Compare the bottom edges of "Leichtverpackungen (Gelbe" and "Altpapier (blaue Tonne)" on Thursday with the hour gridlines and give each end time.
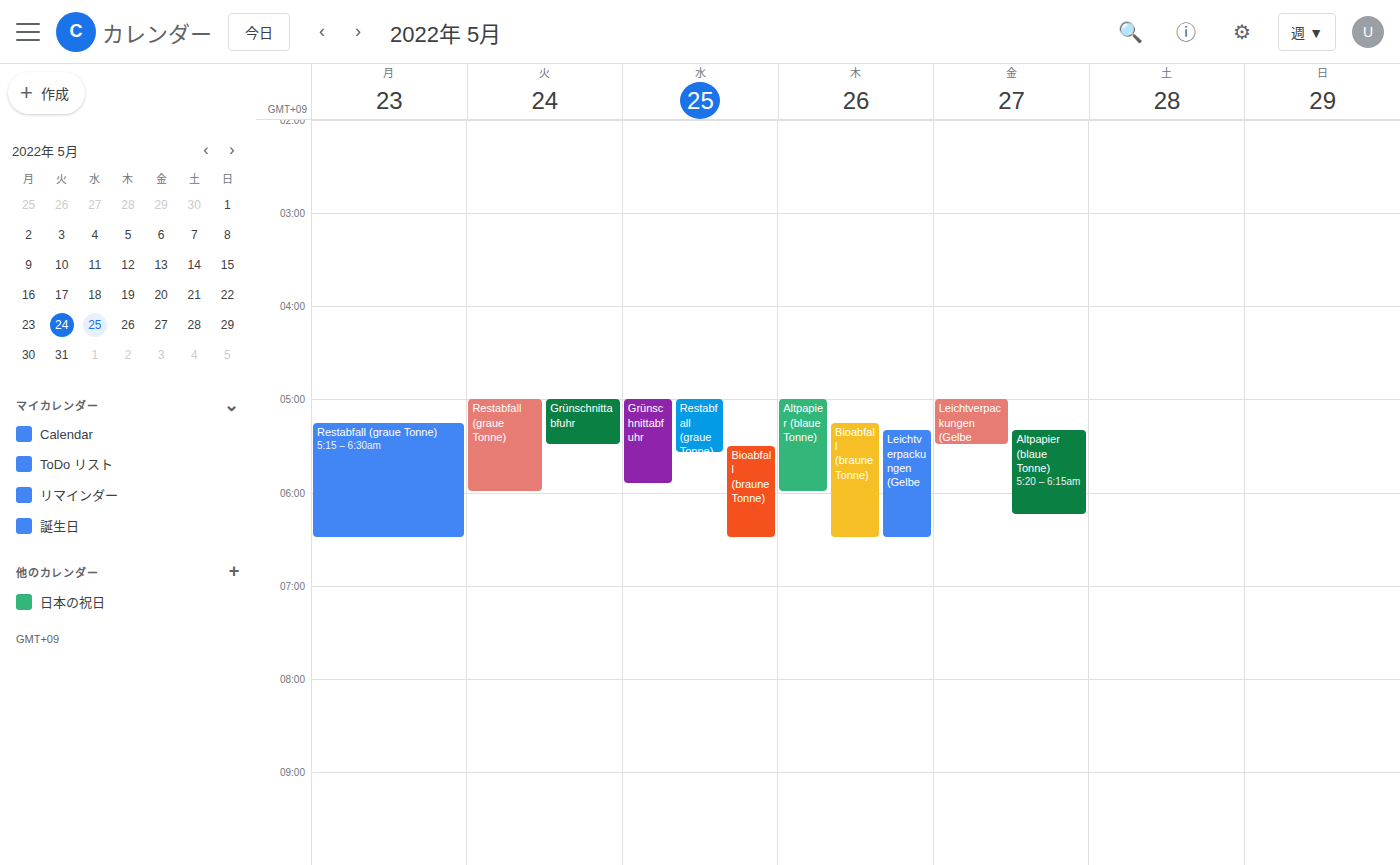
"Leichtverpackungen (Gelbe": 6:30 AM, halfway between the 6 AM and 7 AM lines. "Altpapier (blaue Tonne)": 6:00 AM, exactly on the 6 AM line.